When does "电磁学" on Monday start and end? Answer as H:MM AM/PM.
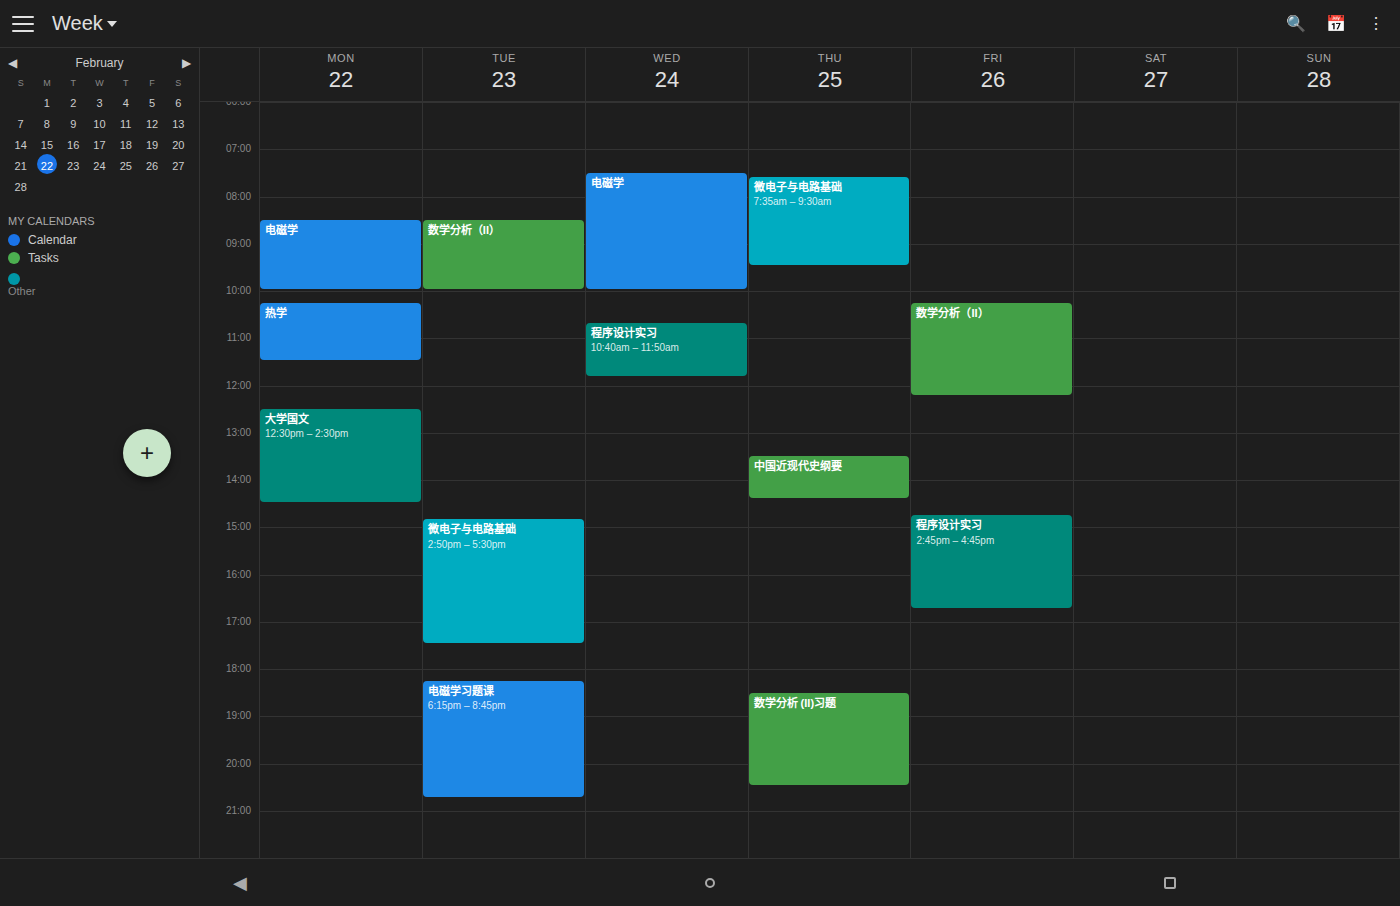
8:30 AM to 10:00 AM